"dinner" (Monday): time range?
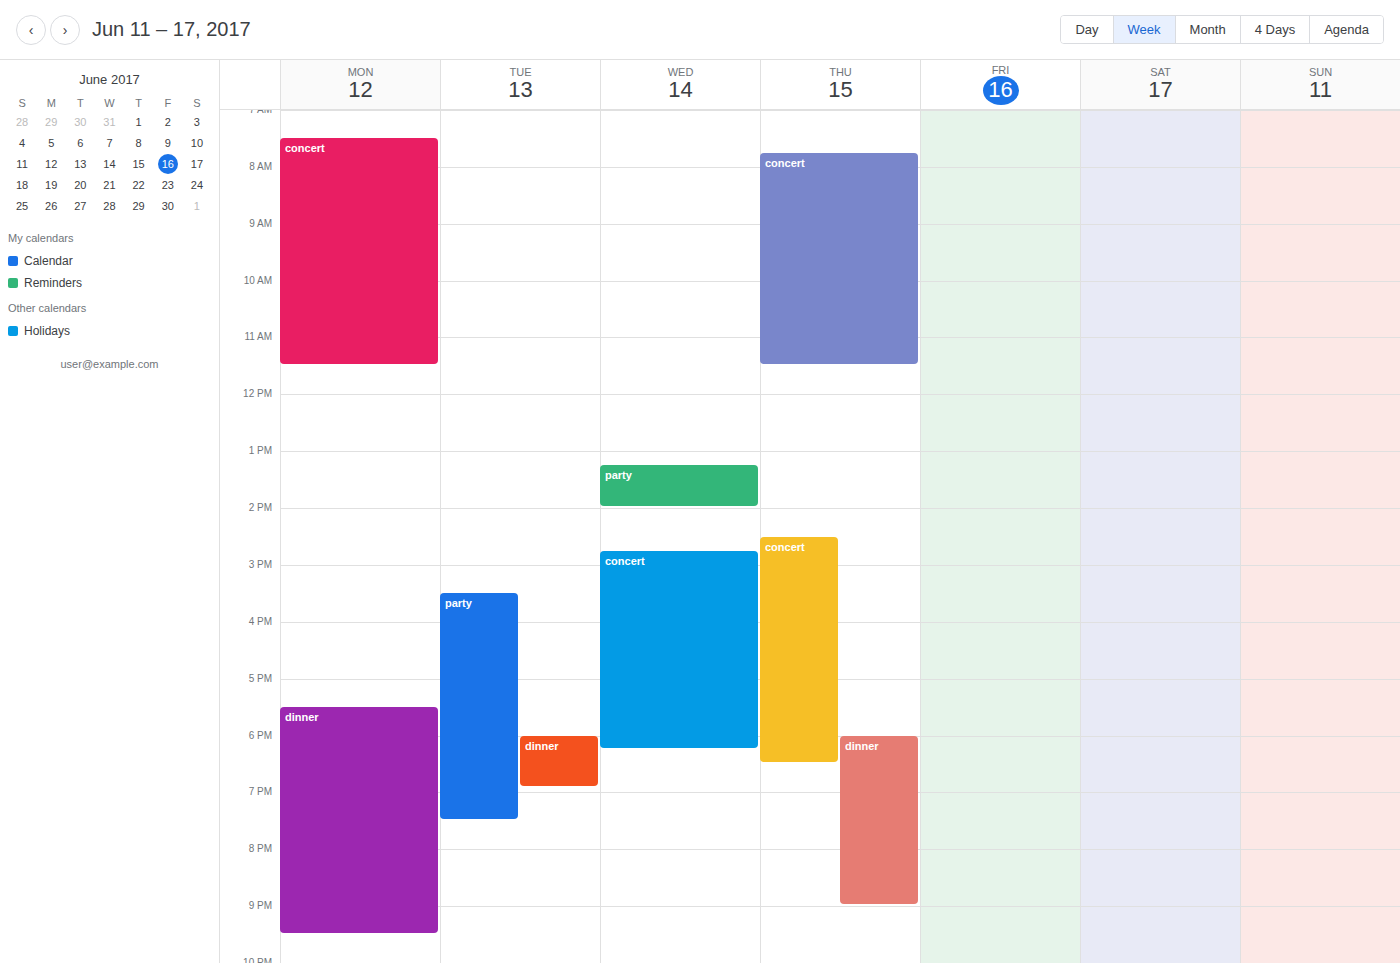
5:30 PM to 9:30 PM